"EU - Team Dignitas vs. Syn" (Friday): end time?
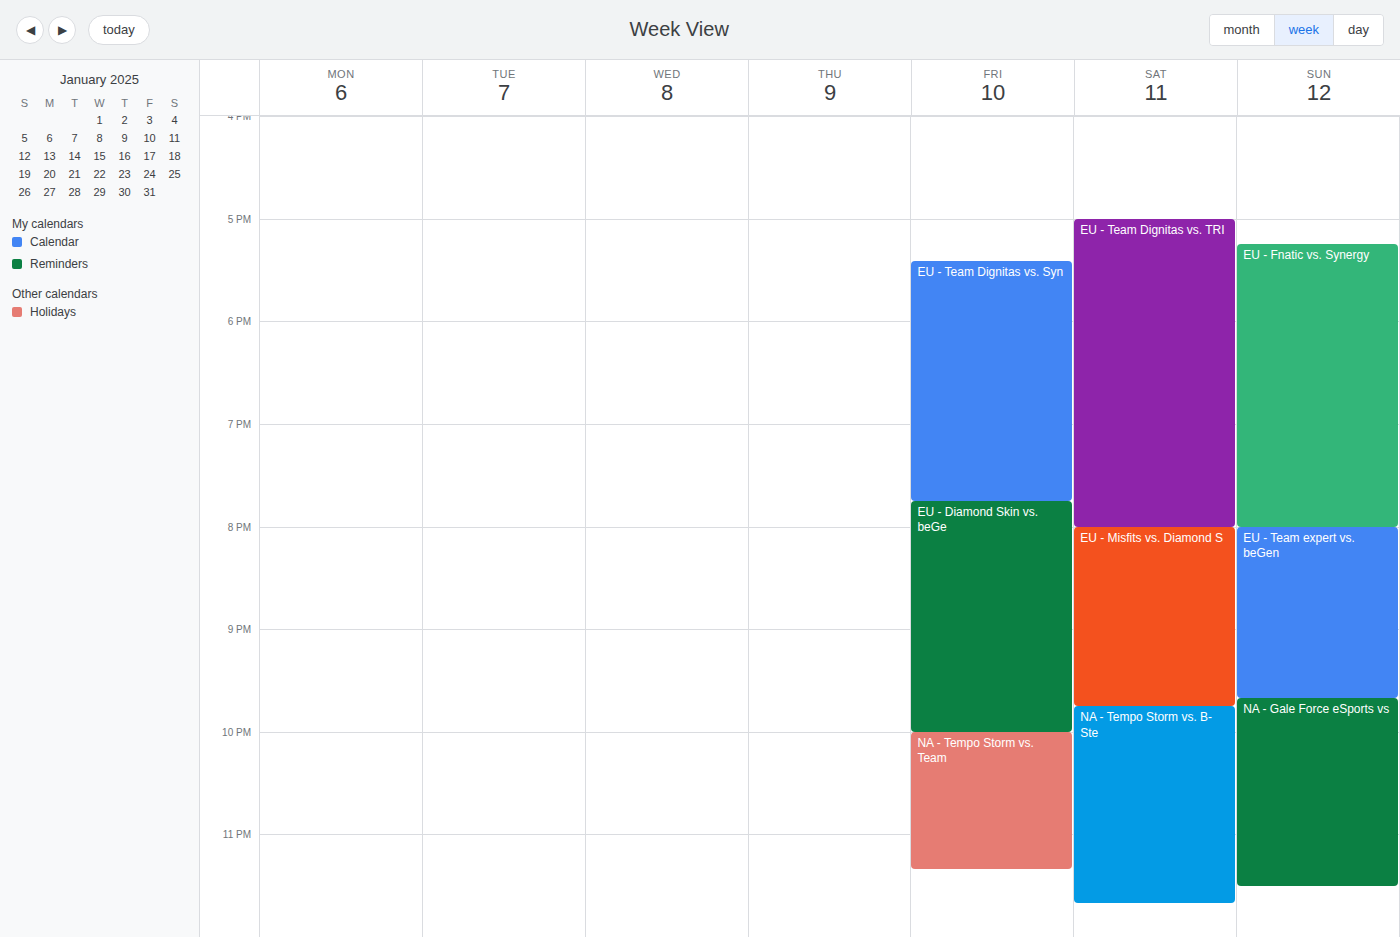
7:45 PM